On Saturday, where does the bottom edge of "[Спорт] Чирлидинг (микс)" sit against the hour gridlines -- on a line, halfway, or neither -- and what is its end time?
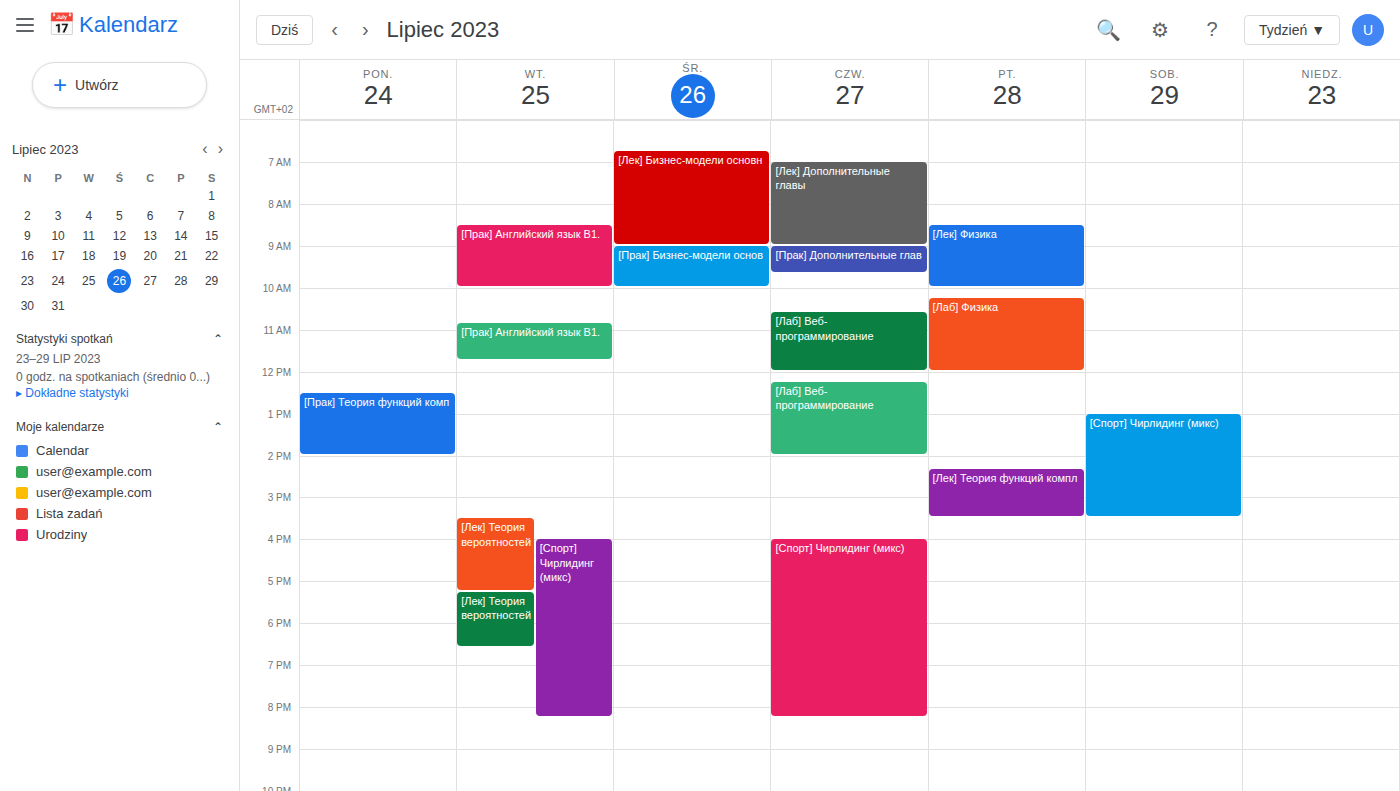
3:30 PM -- halfway between the 3 PM and 4 PM lines.